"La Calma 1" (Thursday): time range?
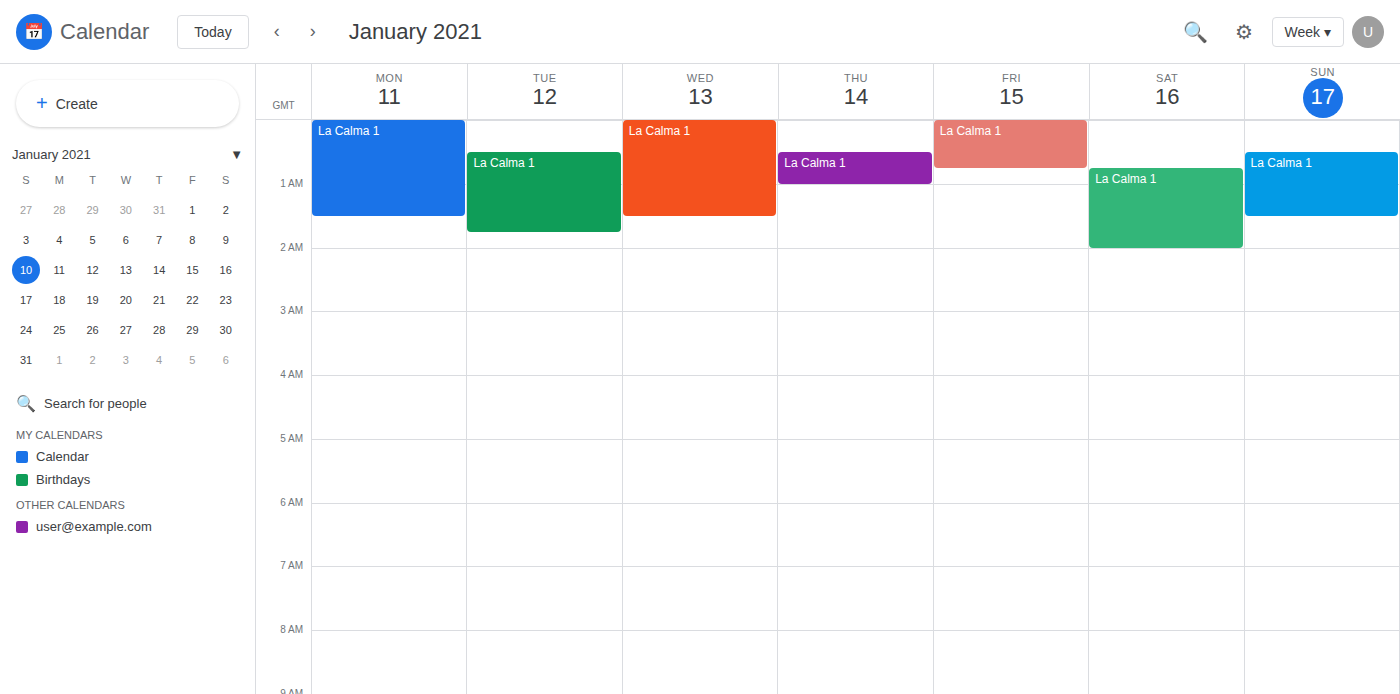
12:30 AM to 1:00 AM